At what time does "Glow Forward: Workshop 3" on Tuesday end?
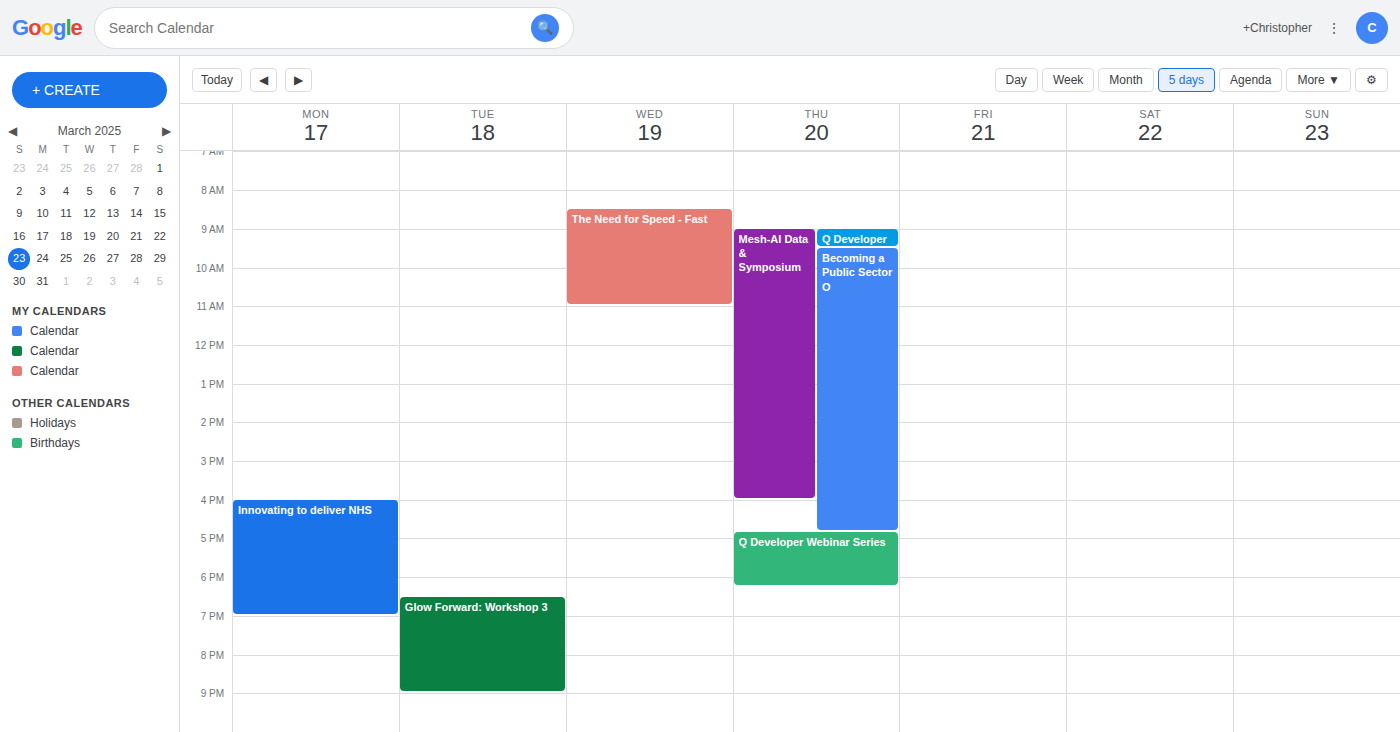
21:00